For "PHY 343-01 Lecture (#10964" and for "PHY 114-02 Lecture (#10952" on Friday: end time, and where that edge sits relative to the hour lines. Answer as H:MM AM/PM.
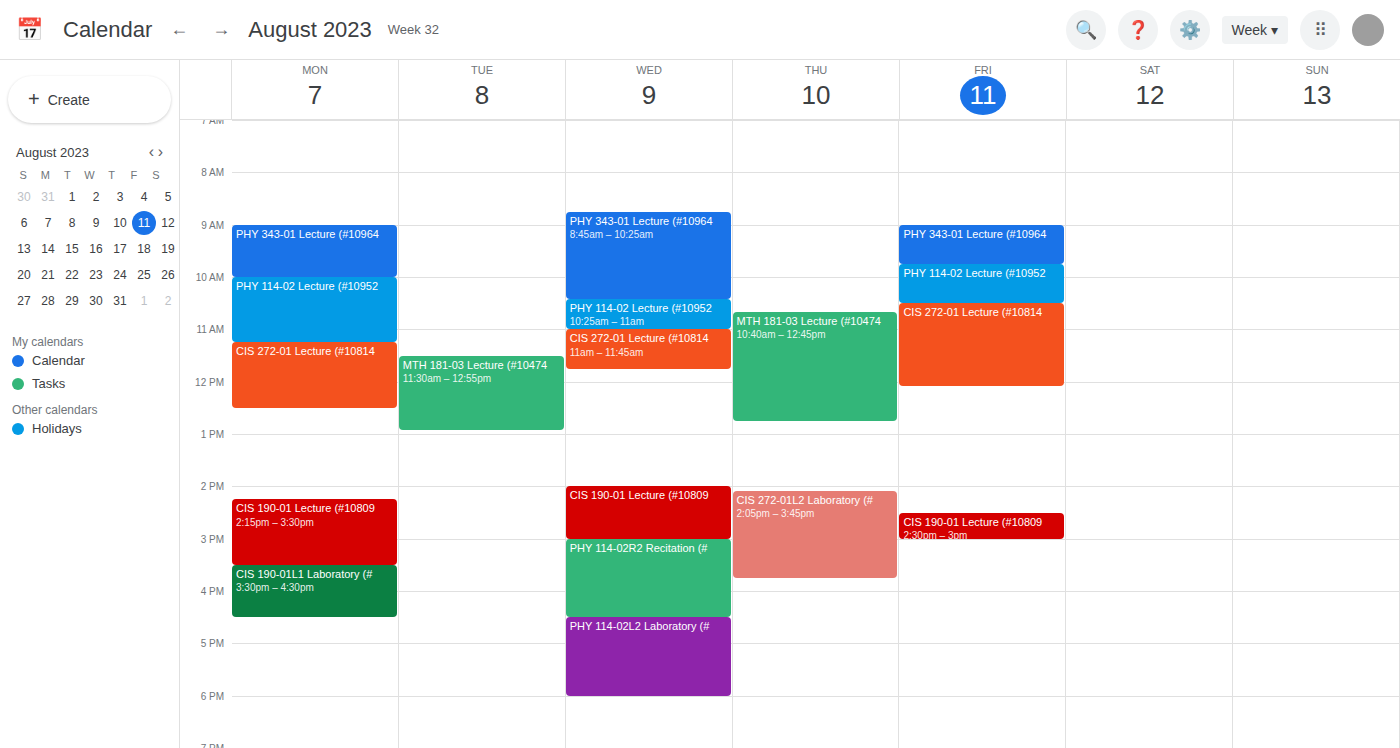
"PHY 343-01 Lecture (#10964": 9:45 AM, neither: three quarters of the way from the 9 AM line to the 10 AM line. "PHY 114-02 Lecture (#10952": 10:30 AM, halfway between the 10 AM and 11 AM lines.